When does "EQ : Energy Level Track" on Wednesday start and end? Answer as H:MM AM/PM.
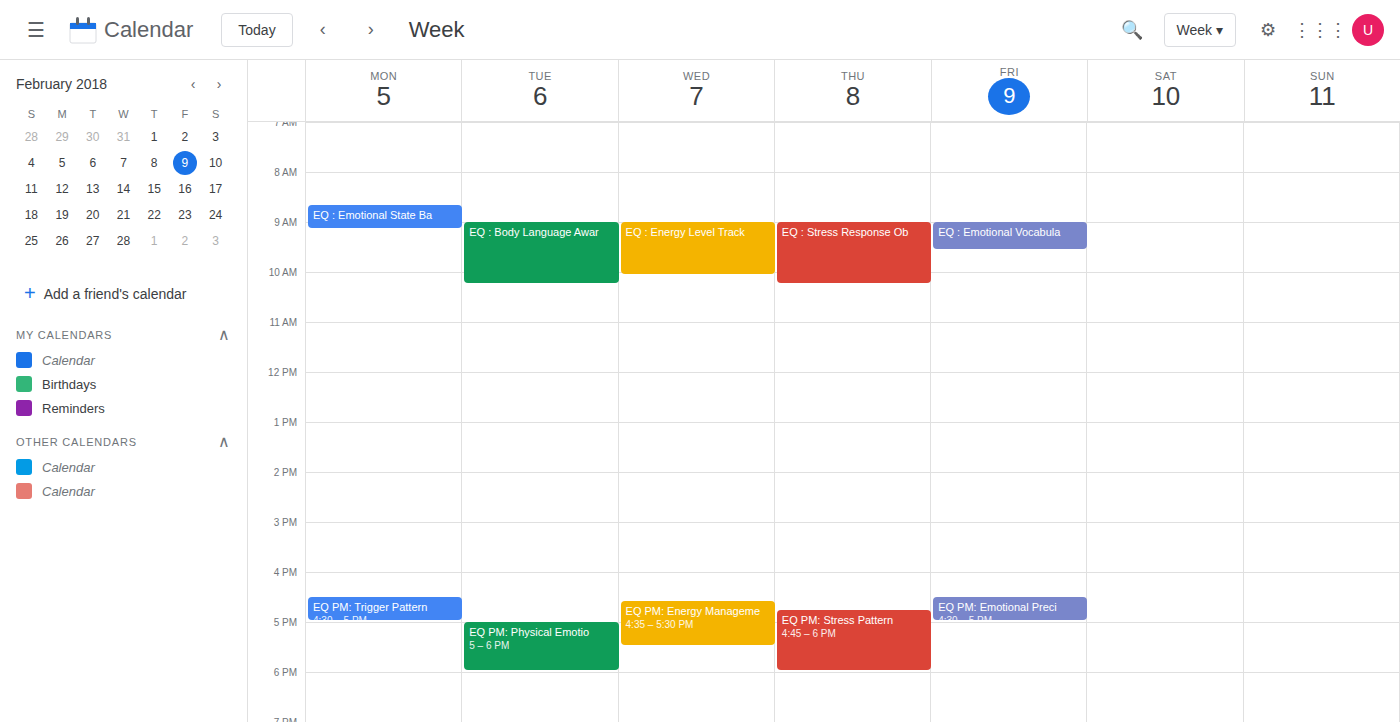
9:00 AM to 10:05 AM